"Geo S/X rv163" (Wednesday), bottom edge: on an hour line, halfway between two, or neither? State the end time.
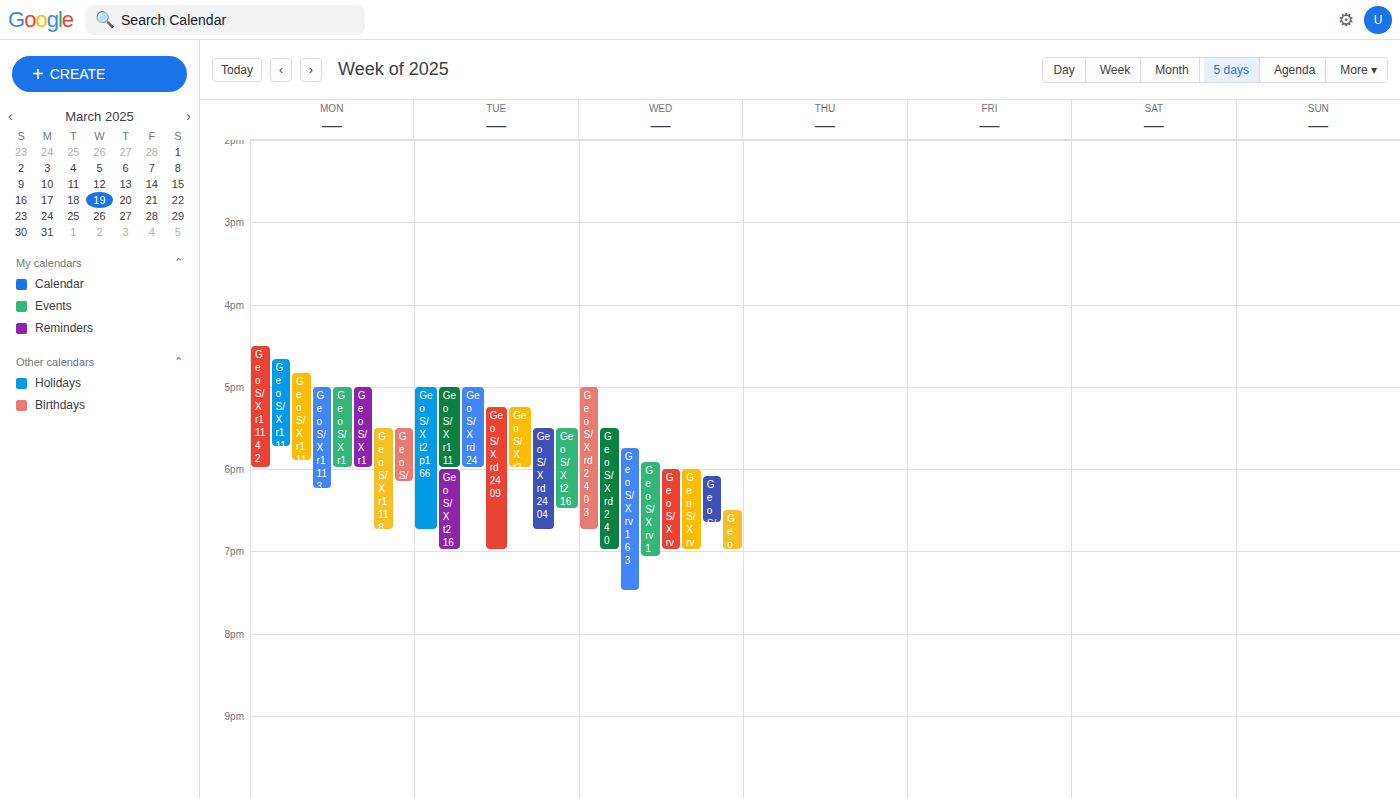
7:30 PM -- halfway between the 7 PM and 8 PM lines.